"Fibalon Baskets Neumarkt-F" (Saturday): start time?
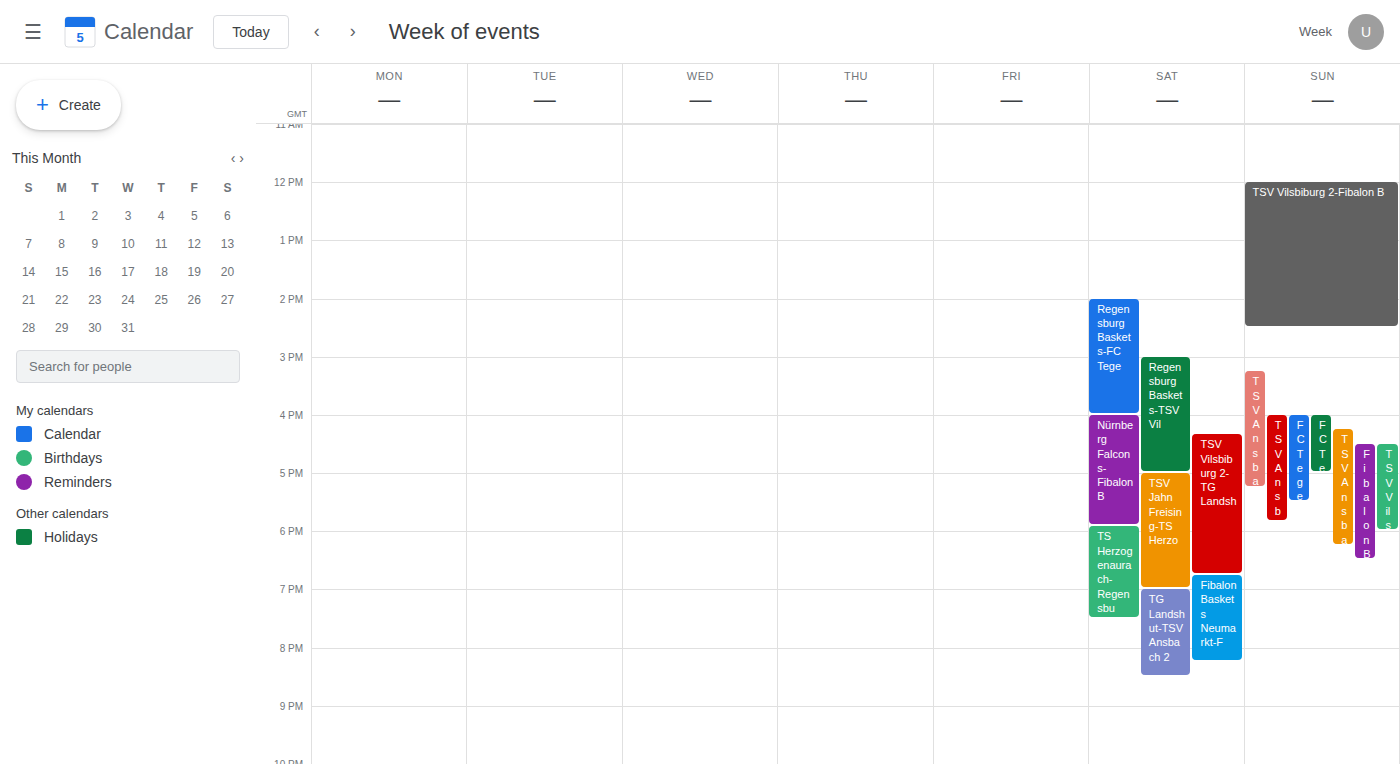
6:45 PM